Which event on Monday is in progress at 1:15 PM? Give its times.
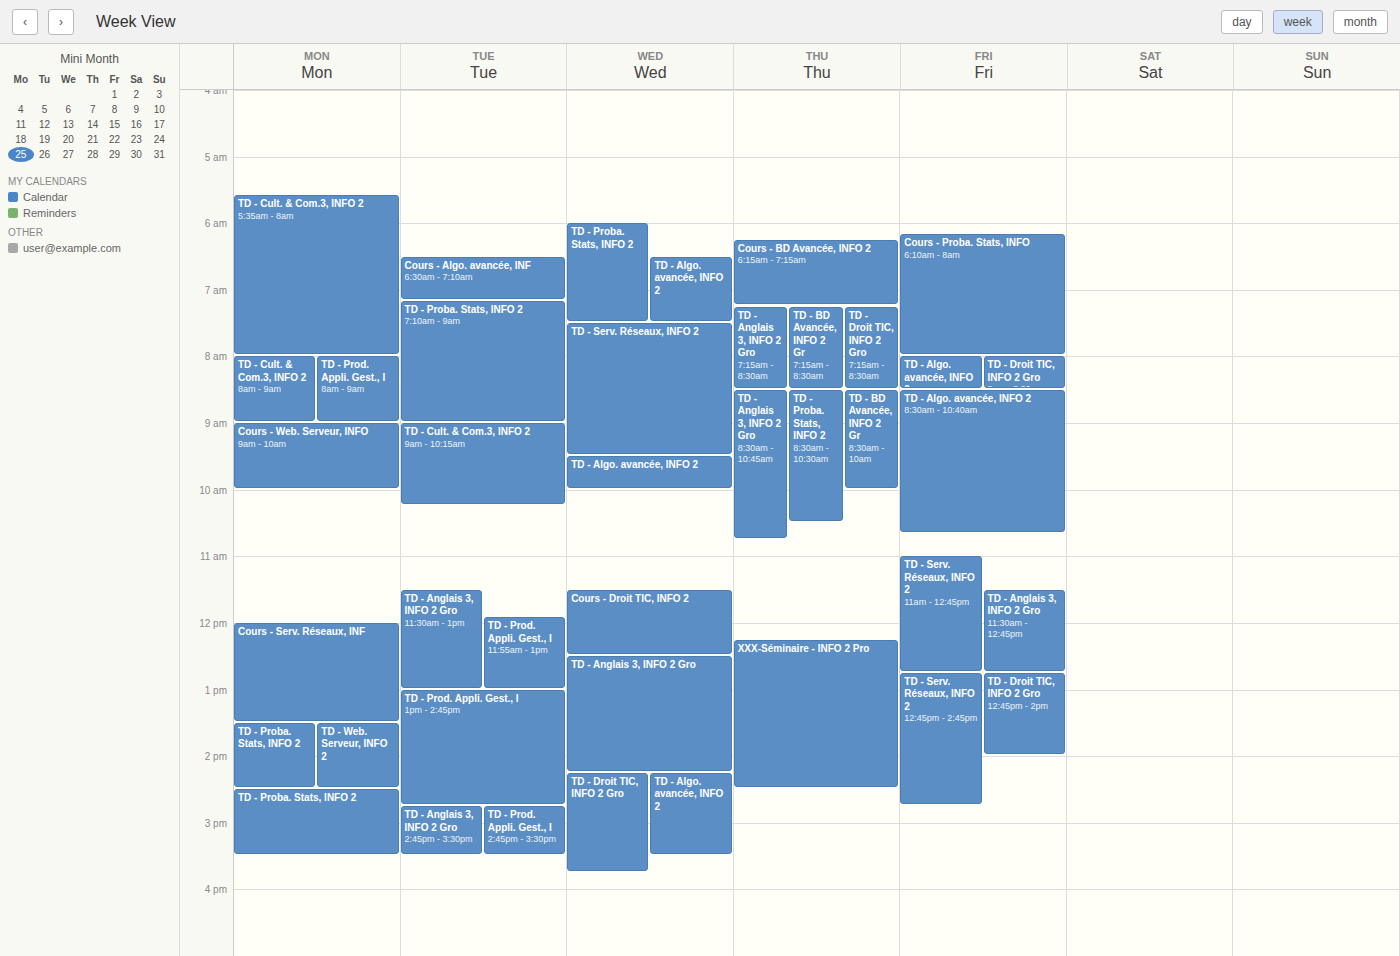
"Cours - Serv. Réseaux, INF", 12:00 PM to 1:30 PM